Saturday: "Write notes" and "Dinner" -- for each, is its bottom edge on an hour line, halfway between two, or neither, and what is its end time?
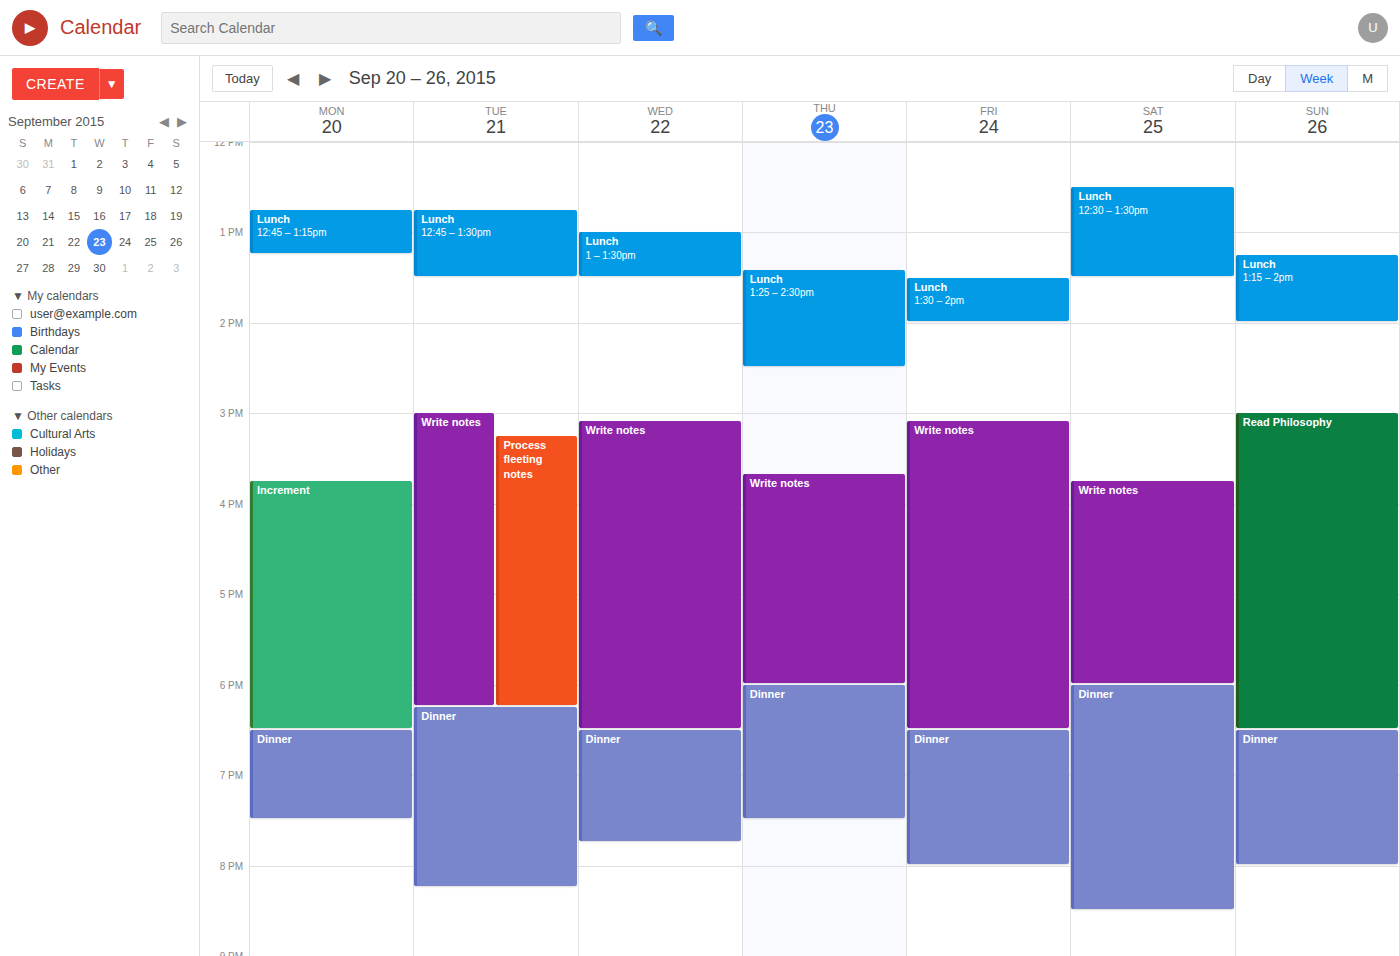
"Write notes": 6:00 PM, exactly on the 6 PM line. "Dinner": 8:30 PM, halfway between the 8 PM and 9 PM lines.